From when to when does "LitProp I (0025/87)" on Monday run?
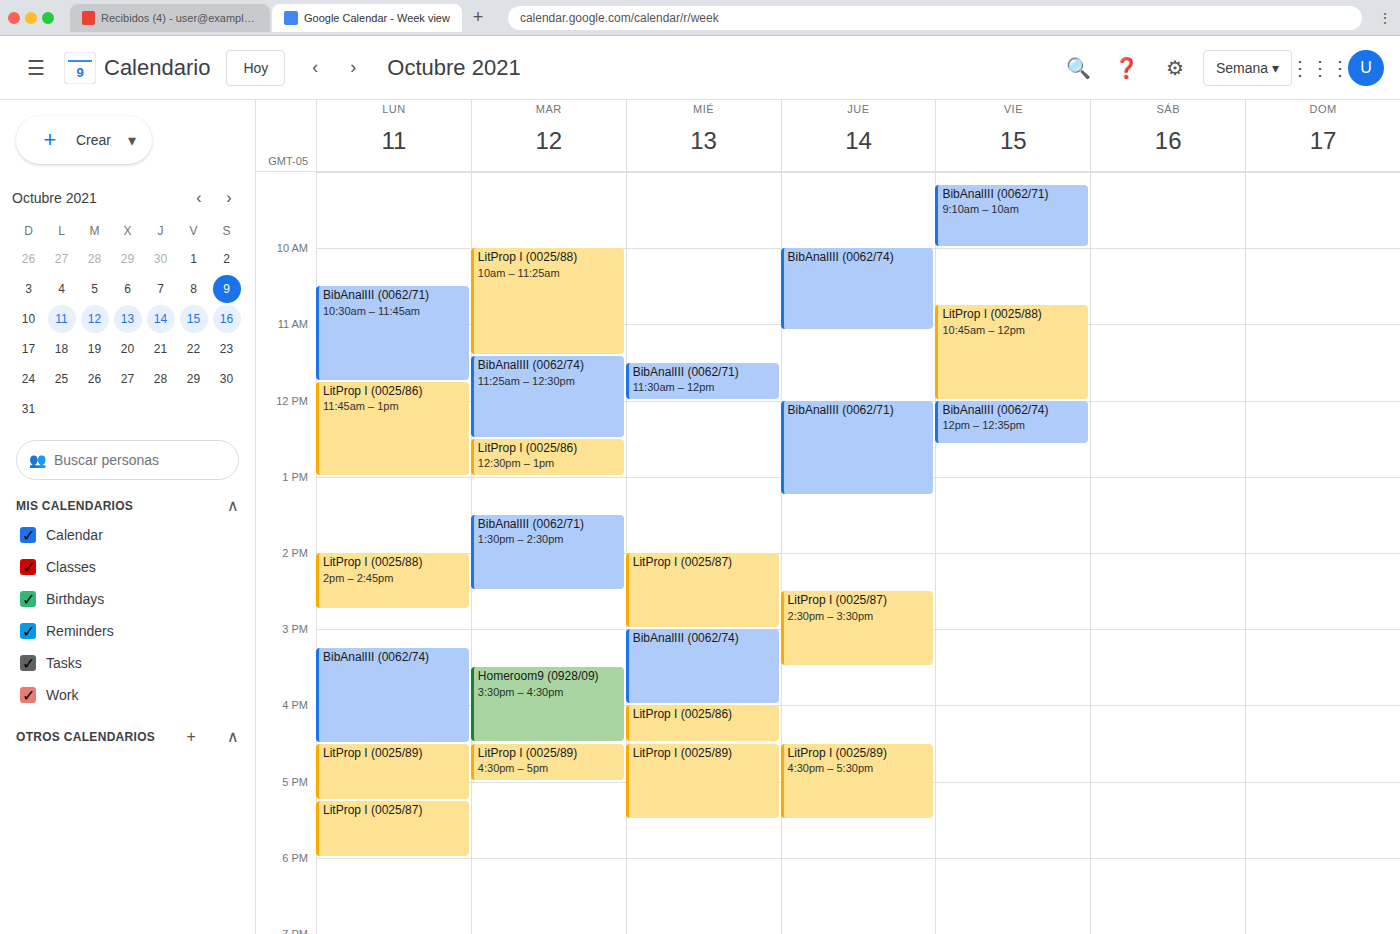
5:15 PM to 6:00 PM